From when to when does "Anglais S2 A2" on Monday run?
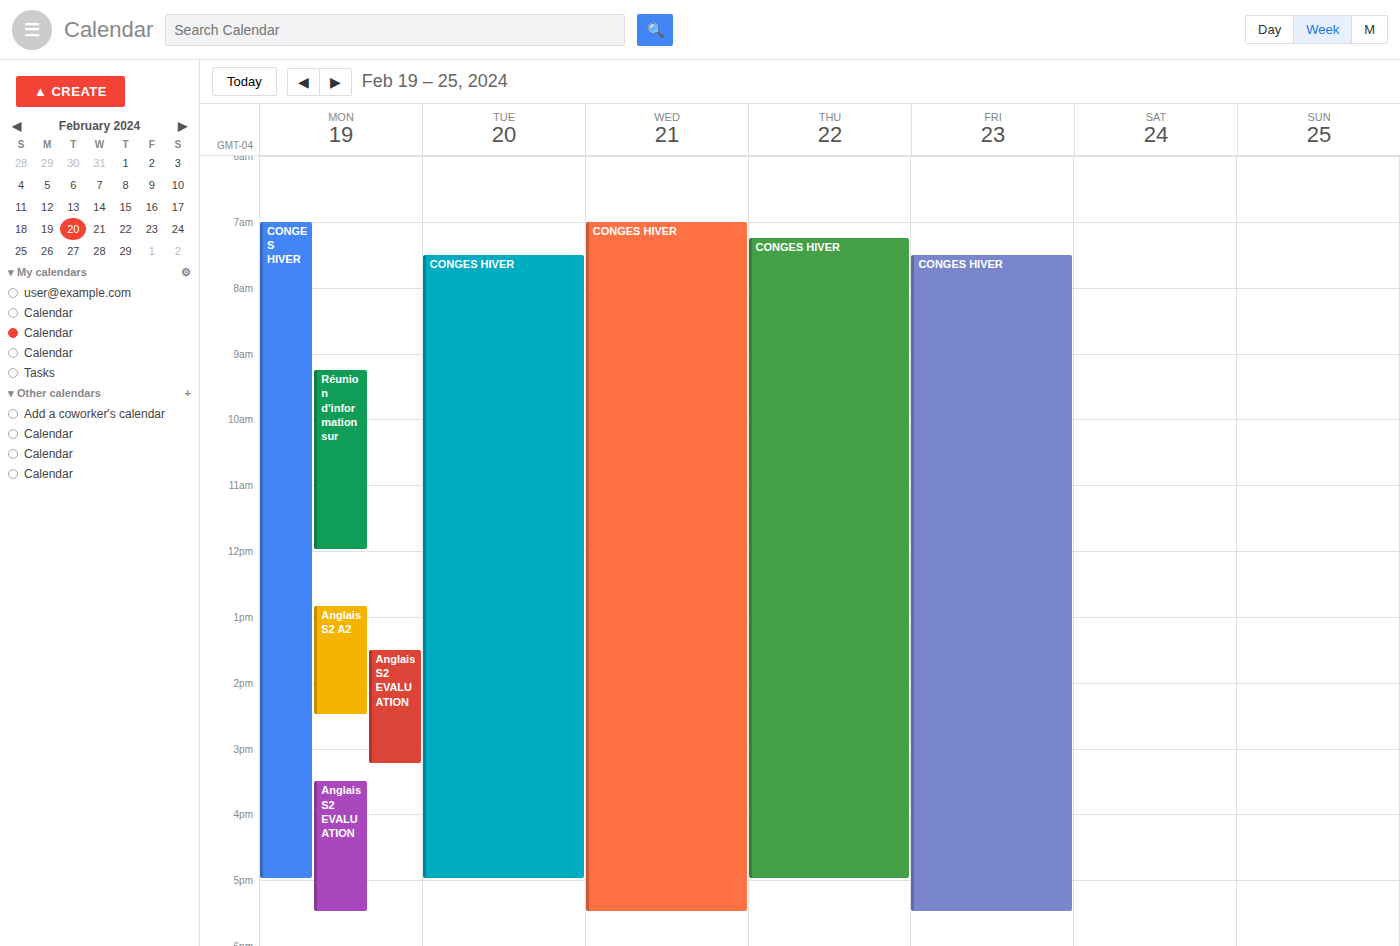
12:50 PM to 2:30 PM